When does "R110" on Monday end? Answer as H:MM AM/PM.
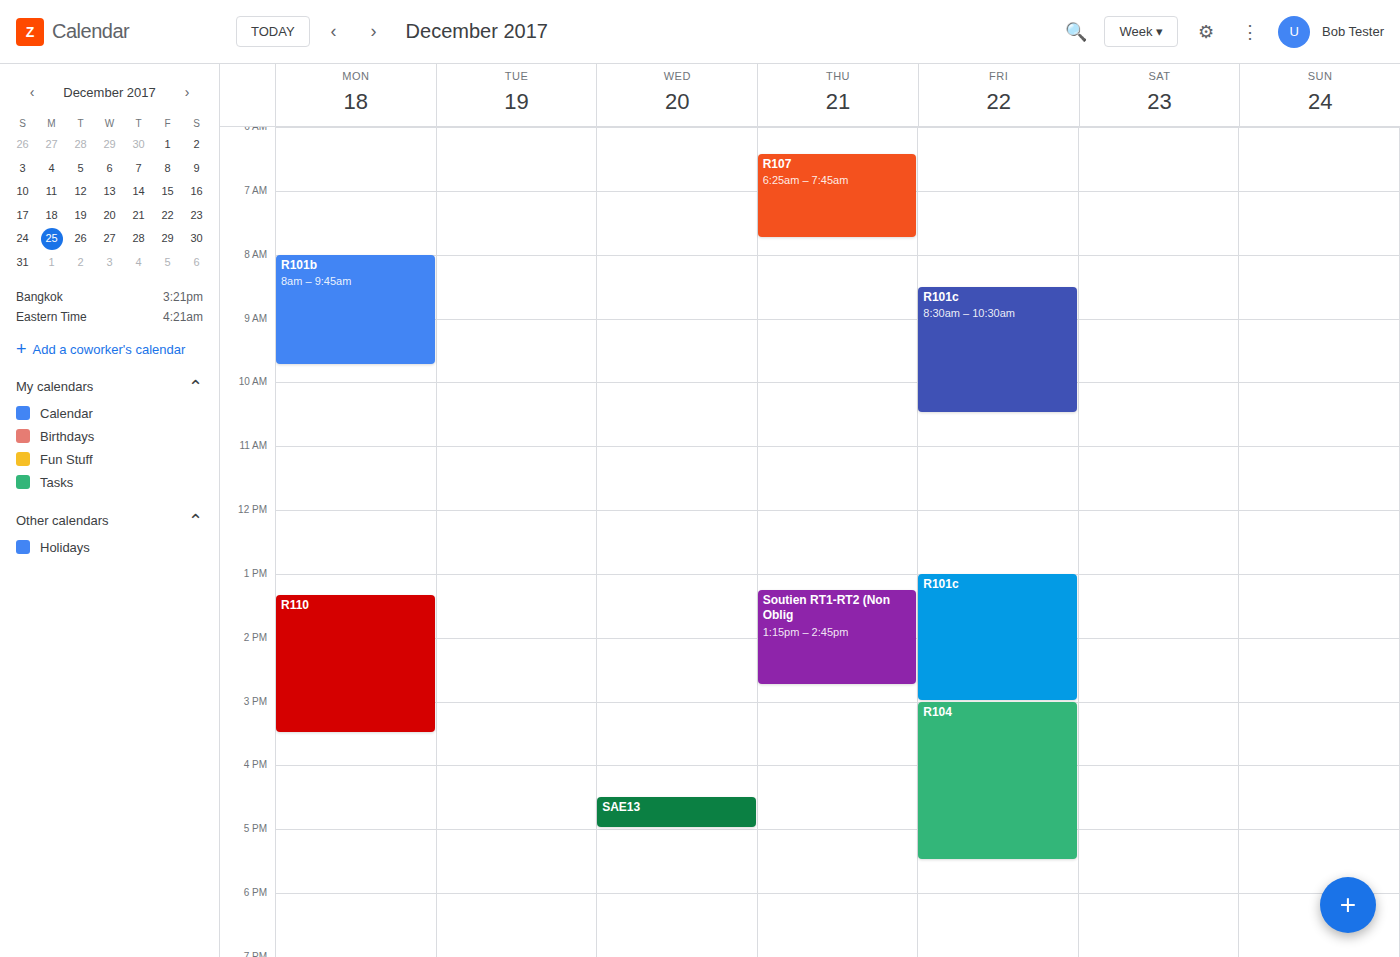
3:30 PM